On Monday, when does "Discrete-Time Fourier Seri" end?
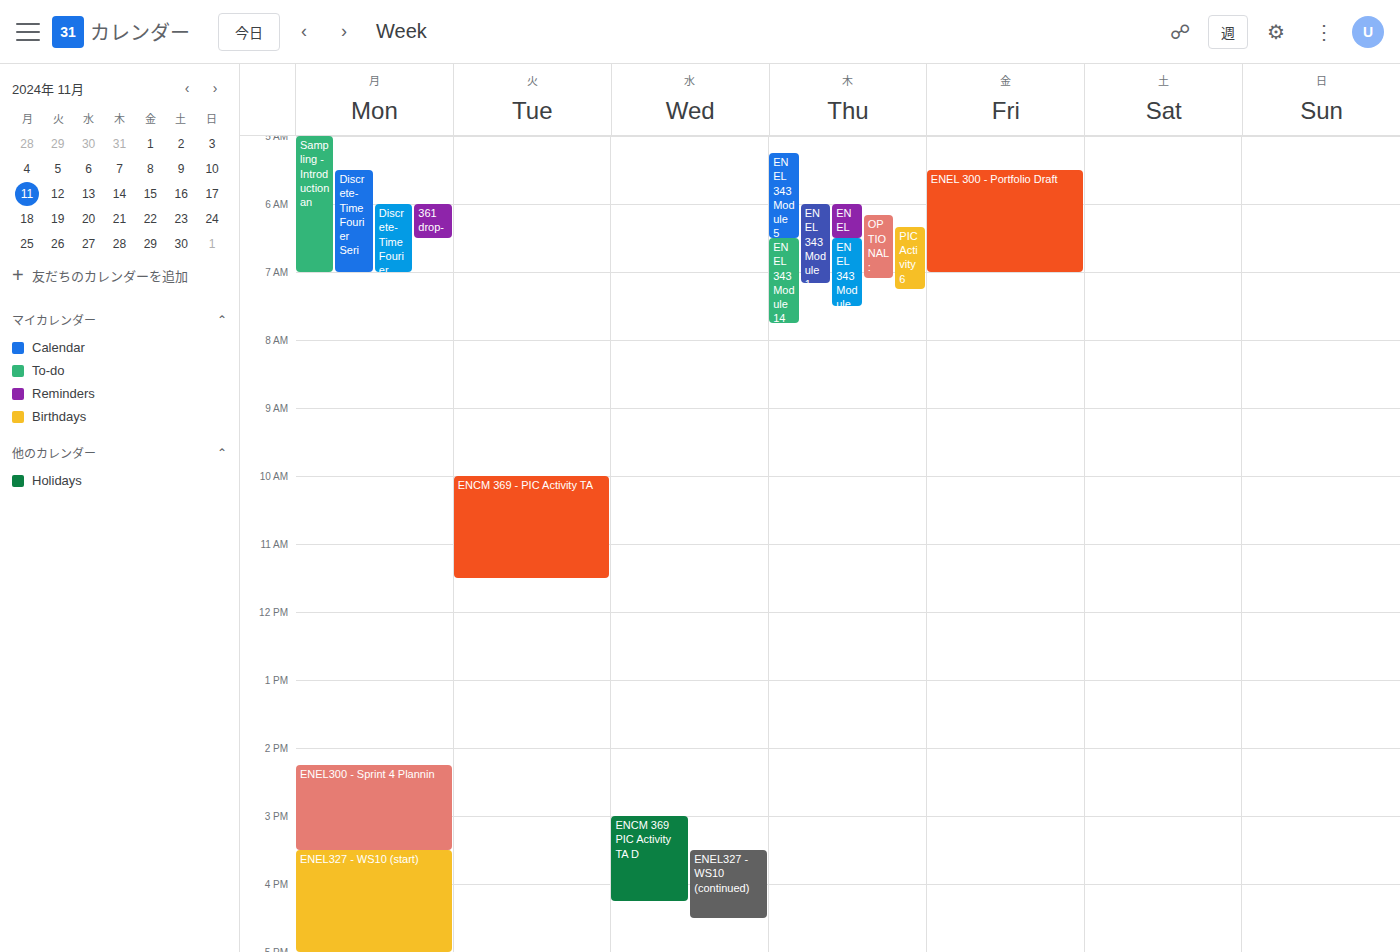
7:00 AM